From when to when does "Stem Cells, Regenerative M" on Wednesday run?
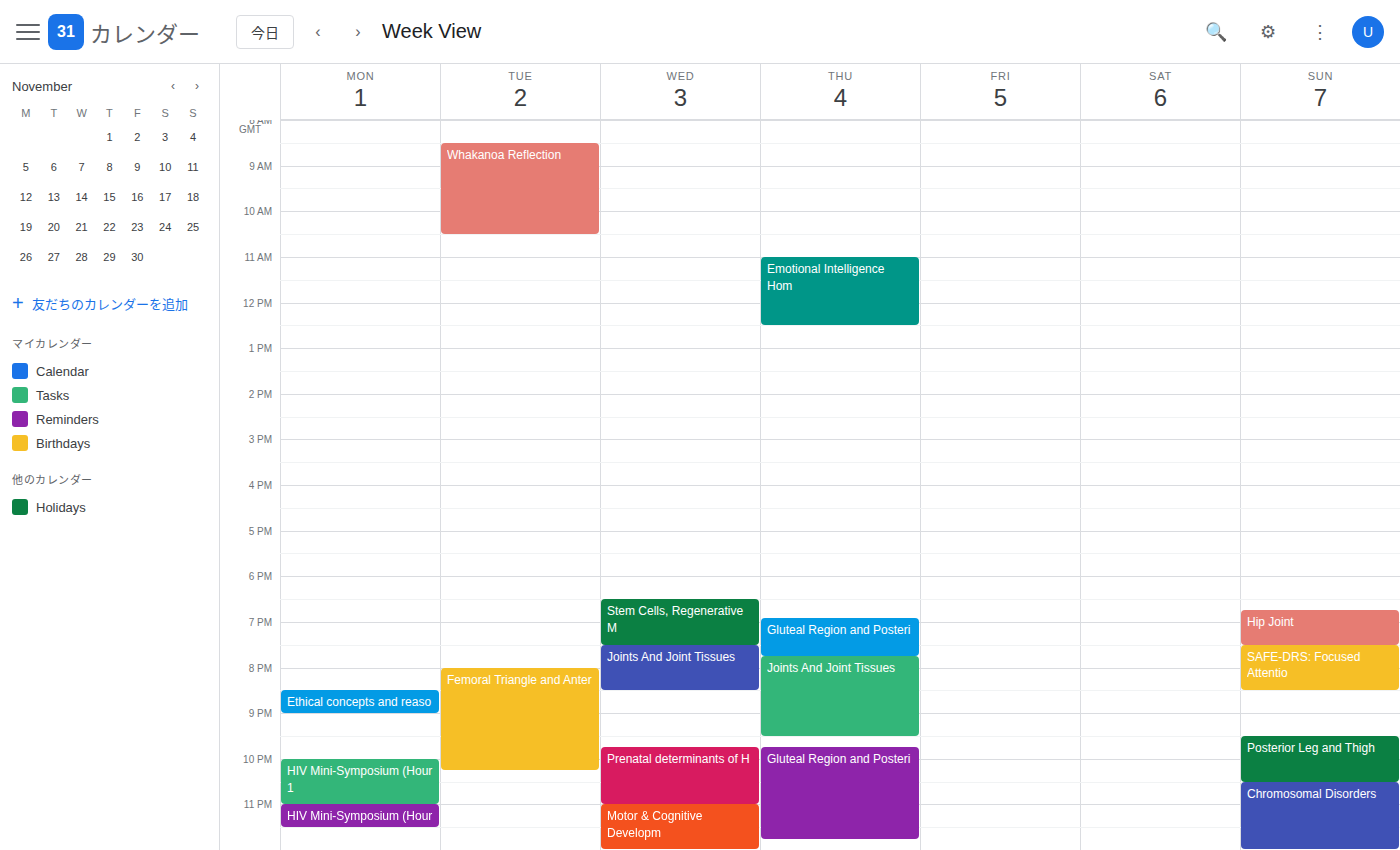
6:30 PM to 7:30 PM